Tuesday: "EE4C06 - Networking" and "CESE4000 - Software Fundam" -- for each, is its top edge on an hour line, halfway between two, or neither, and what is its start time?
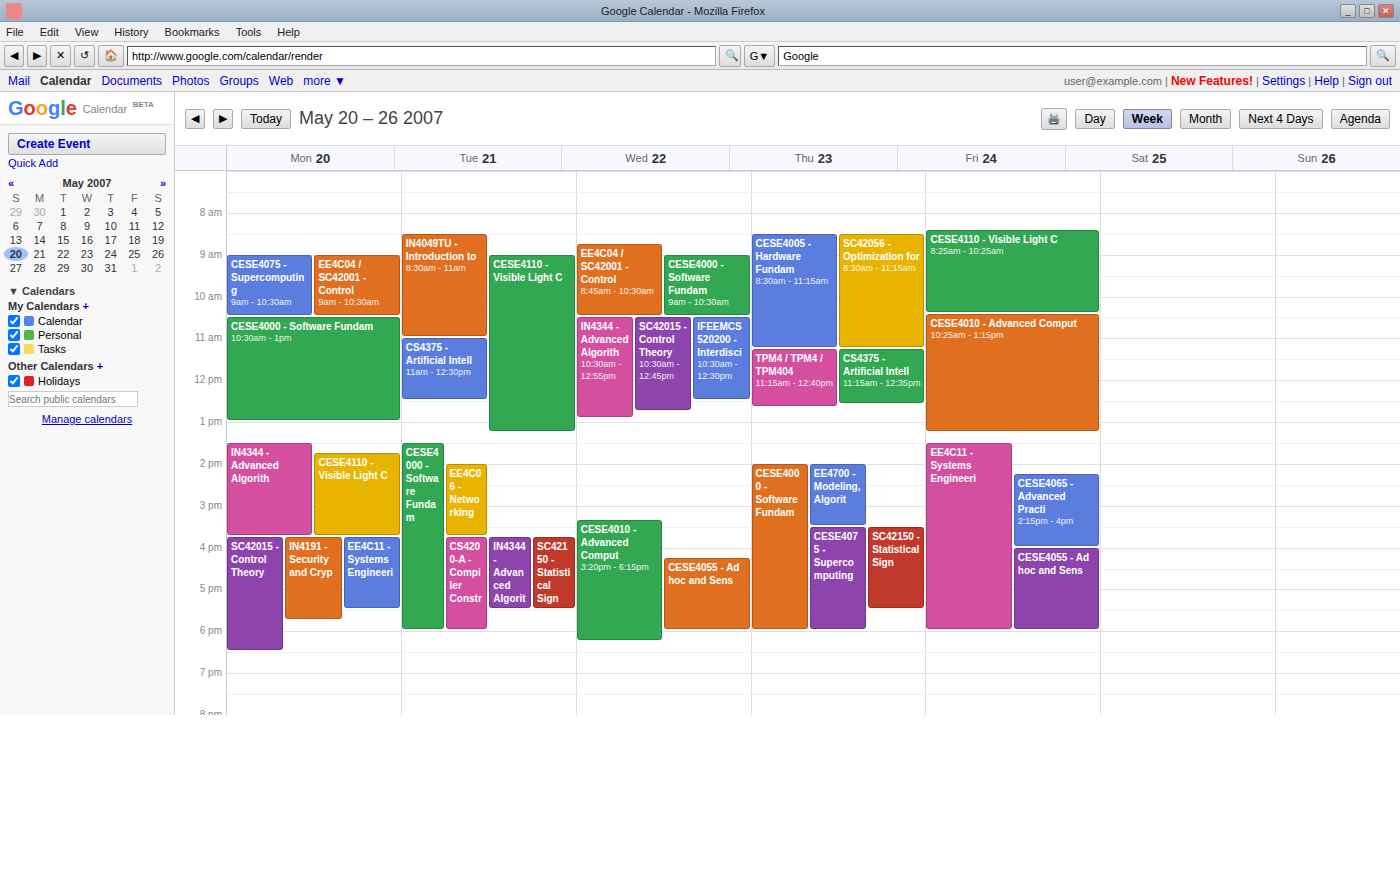
"EE4C06 - Networking": 2:00 PM, exactly on the 2 PM line. "CESE4000 - Software Fundam": 1:30 PM, halfway between the 1 PM and 2 PM lines.